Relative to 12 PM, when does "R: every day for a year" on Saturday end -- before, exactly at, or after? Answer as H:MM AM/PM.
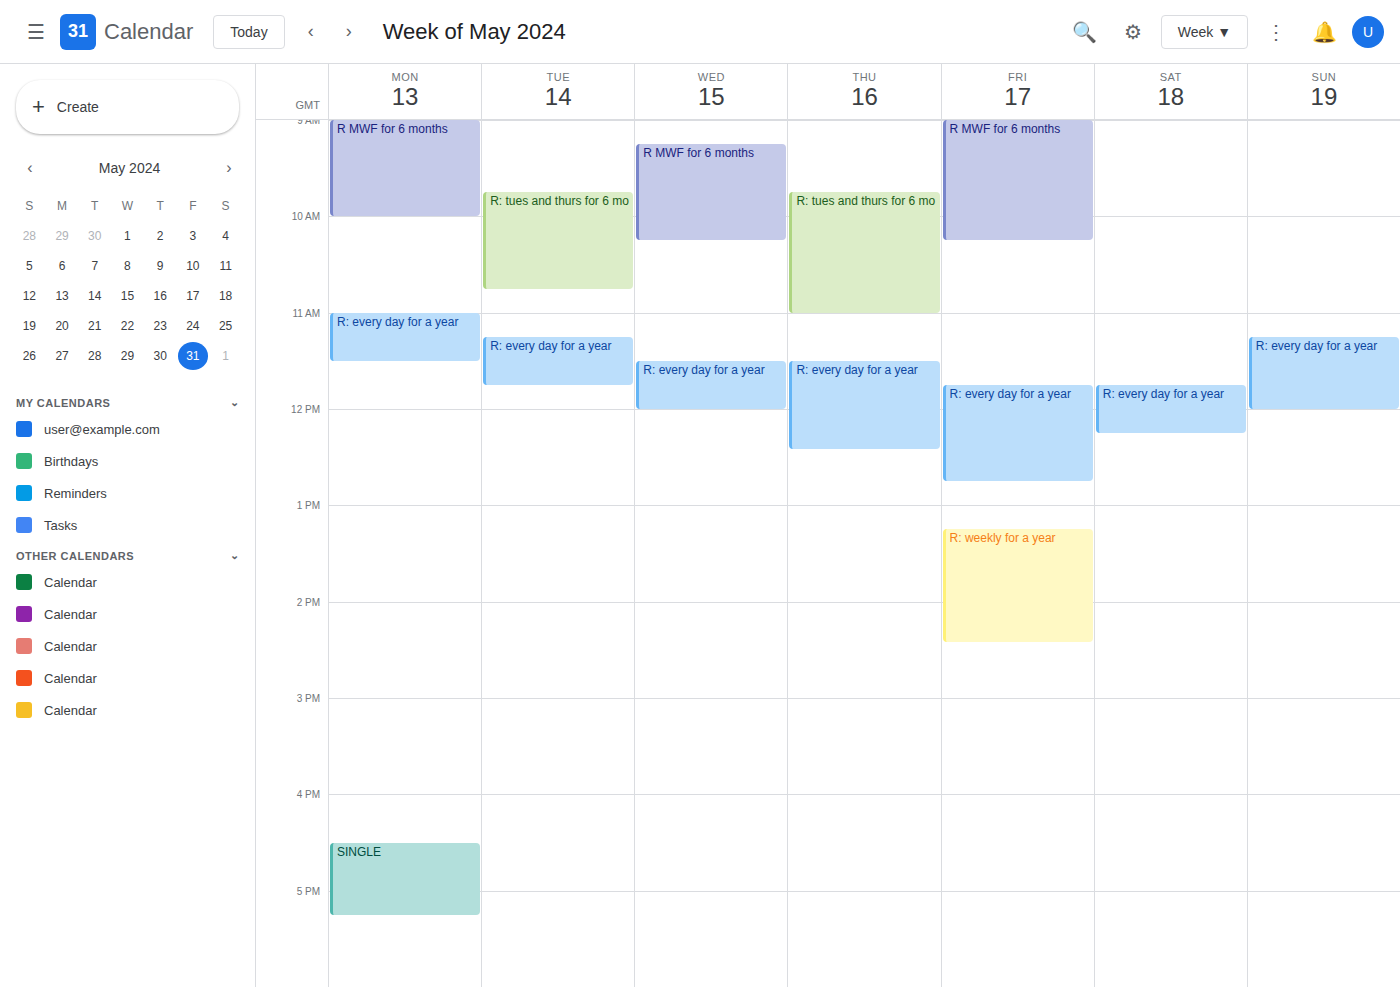
12:15 PM -- after 12 PM, 15 minutes below the 12 PM line.